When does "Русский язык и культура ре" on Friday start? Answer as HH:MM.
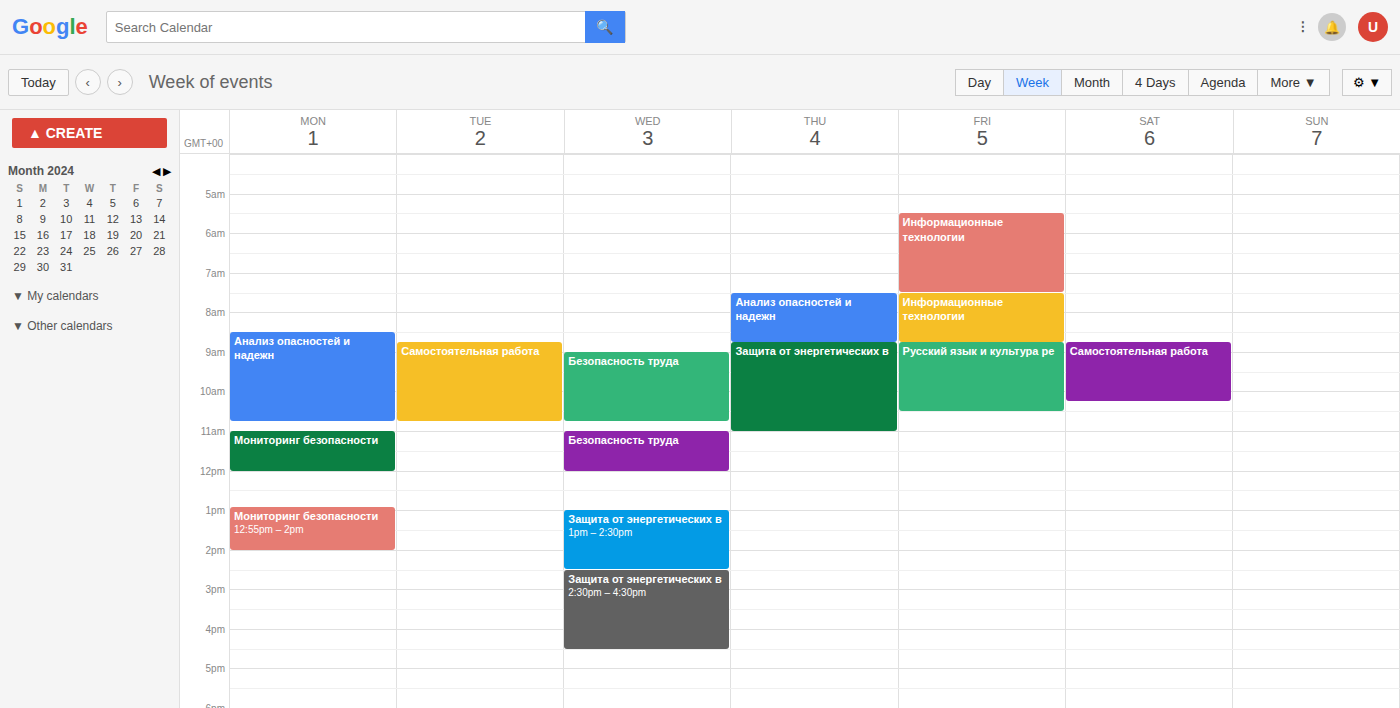
08:45